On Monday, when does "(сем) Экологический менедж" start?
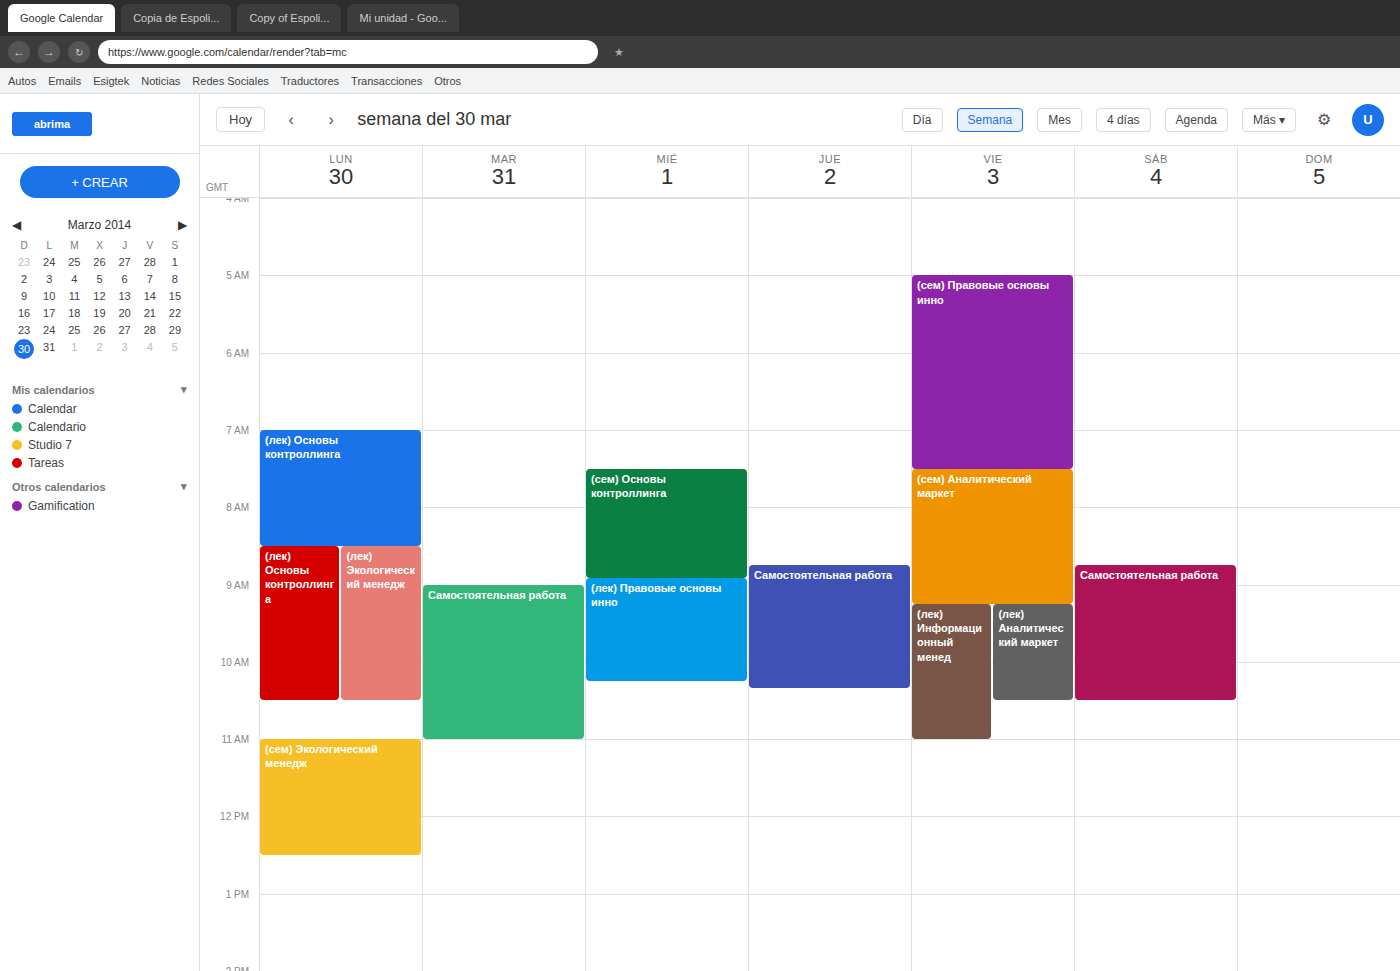
11:00 AM